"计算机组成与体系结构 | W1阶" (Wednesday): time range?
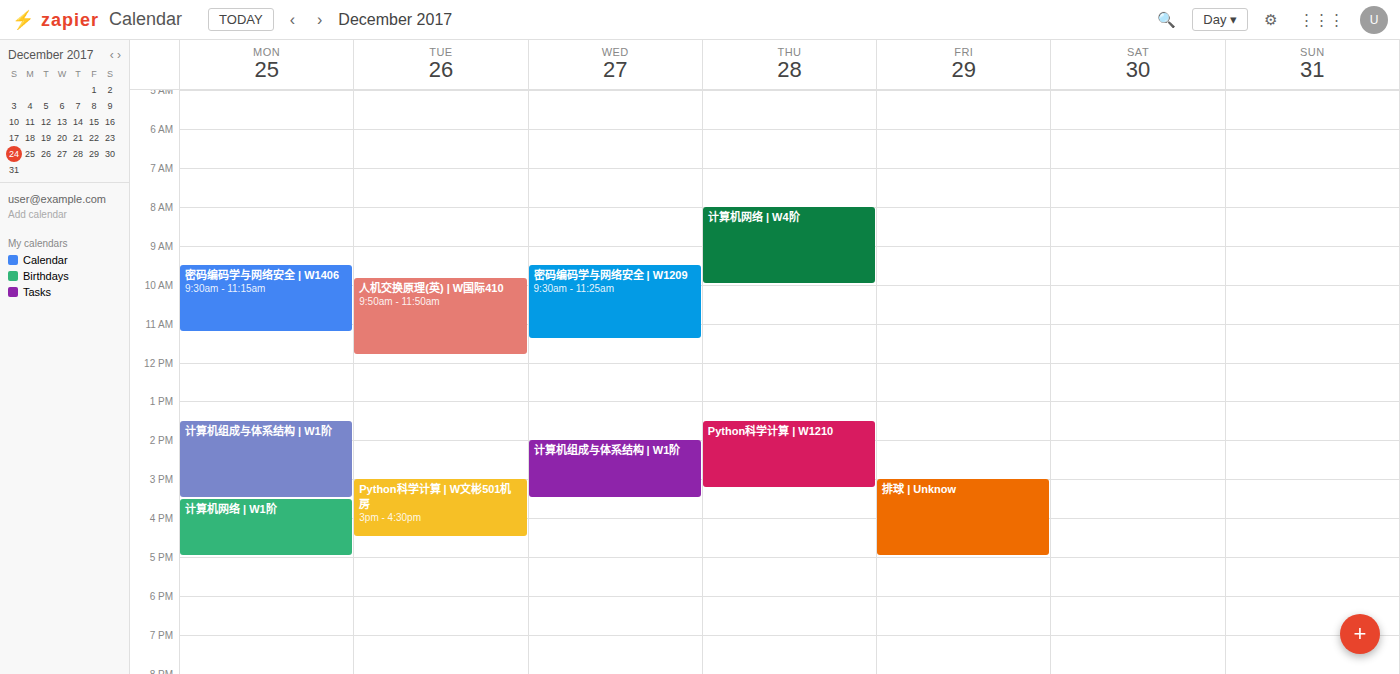
2:00 PM to 3:30 PM